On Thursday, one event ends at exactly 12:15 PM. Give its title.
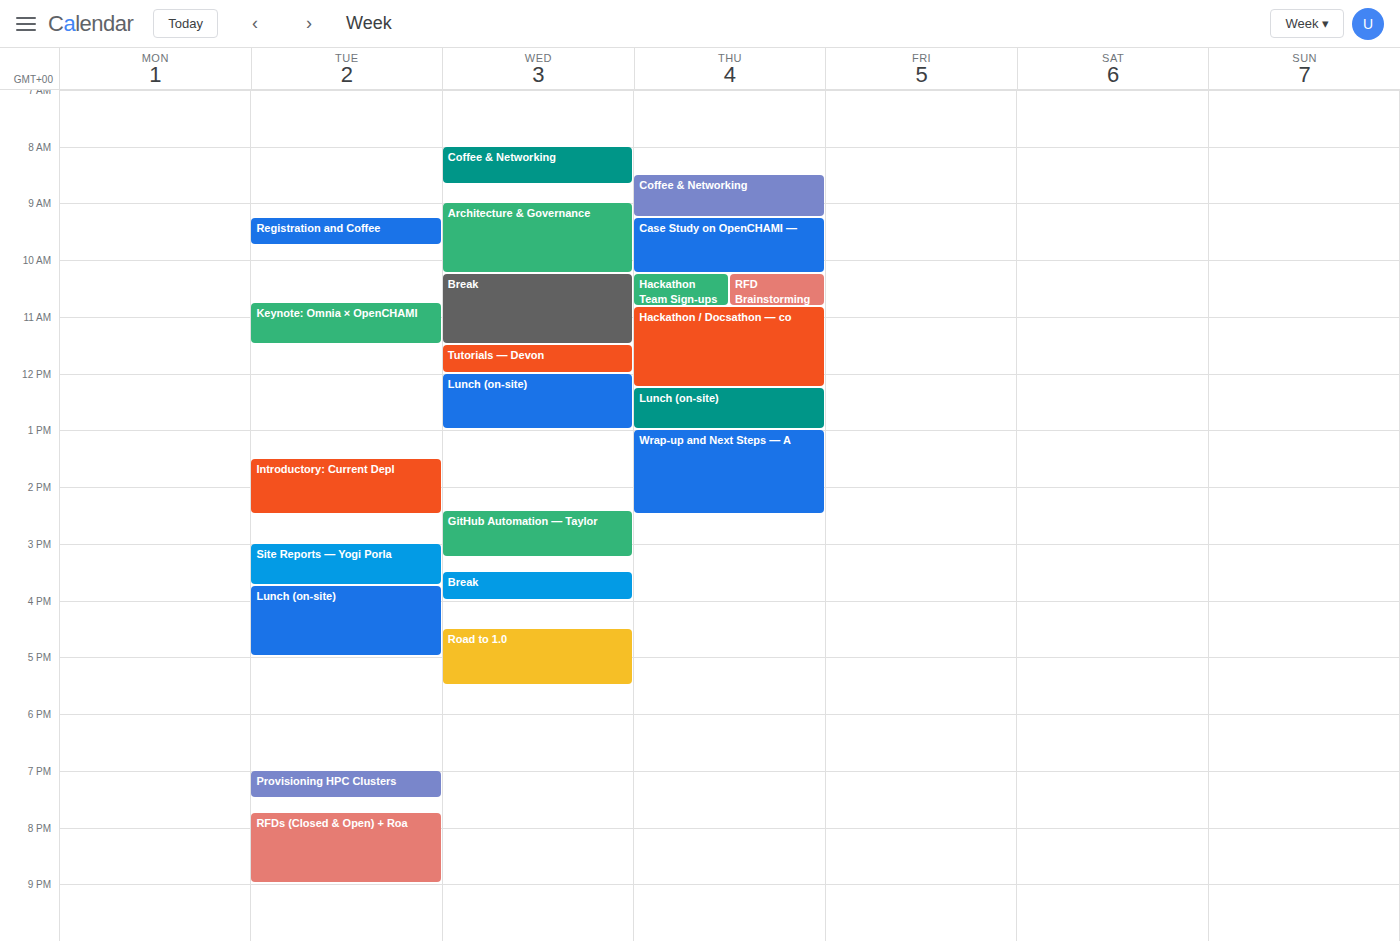
"Hackathon / Docsathon — co"